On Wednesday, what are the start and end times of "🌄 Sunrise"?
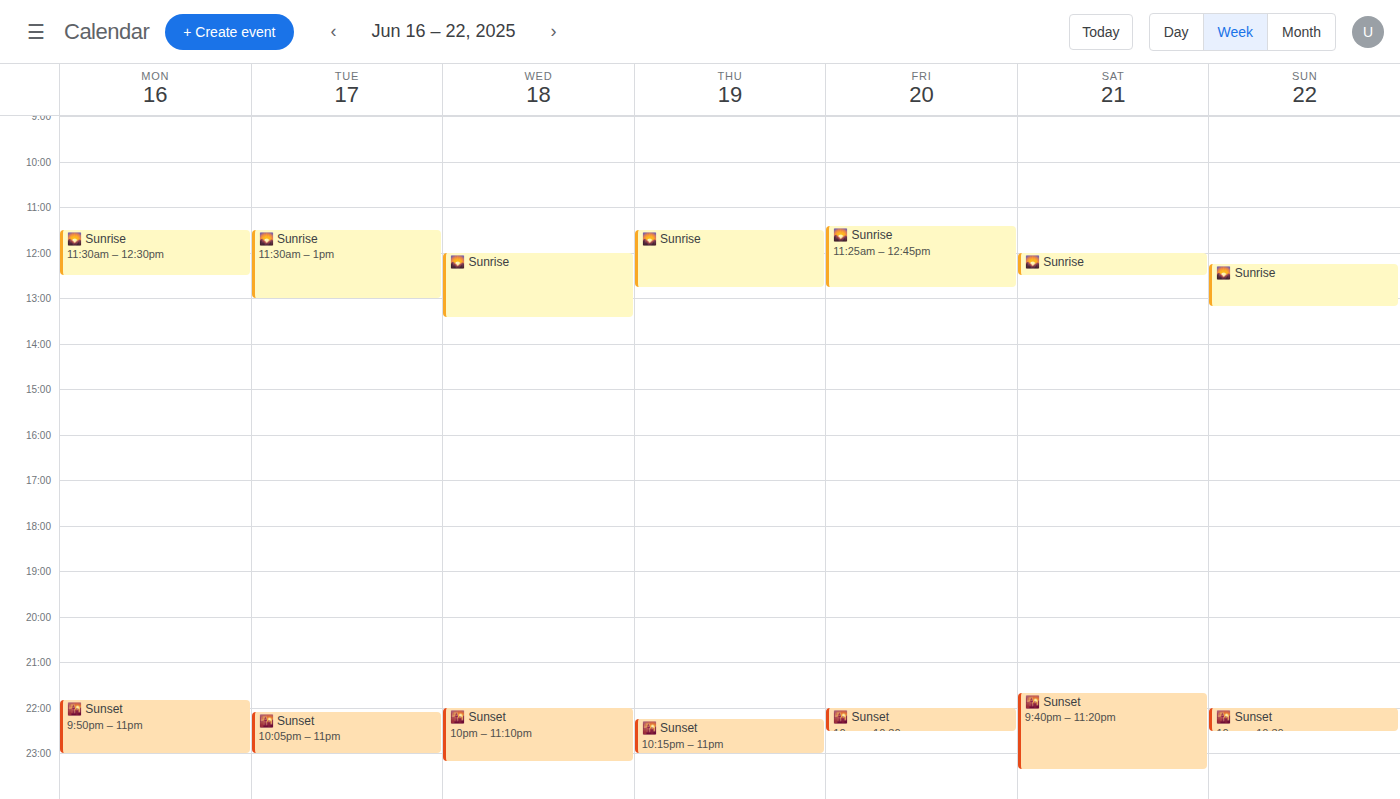
12:00 PM to 1:25 PM